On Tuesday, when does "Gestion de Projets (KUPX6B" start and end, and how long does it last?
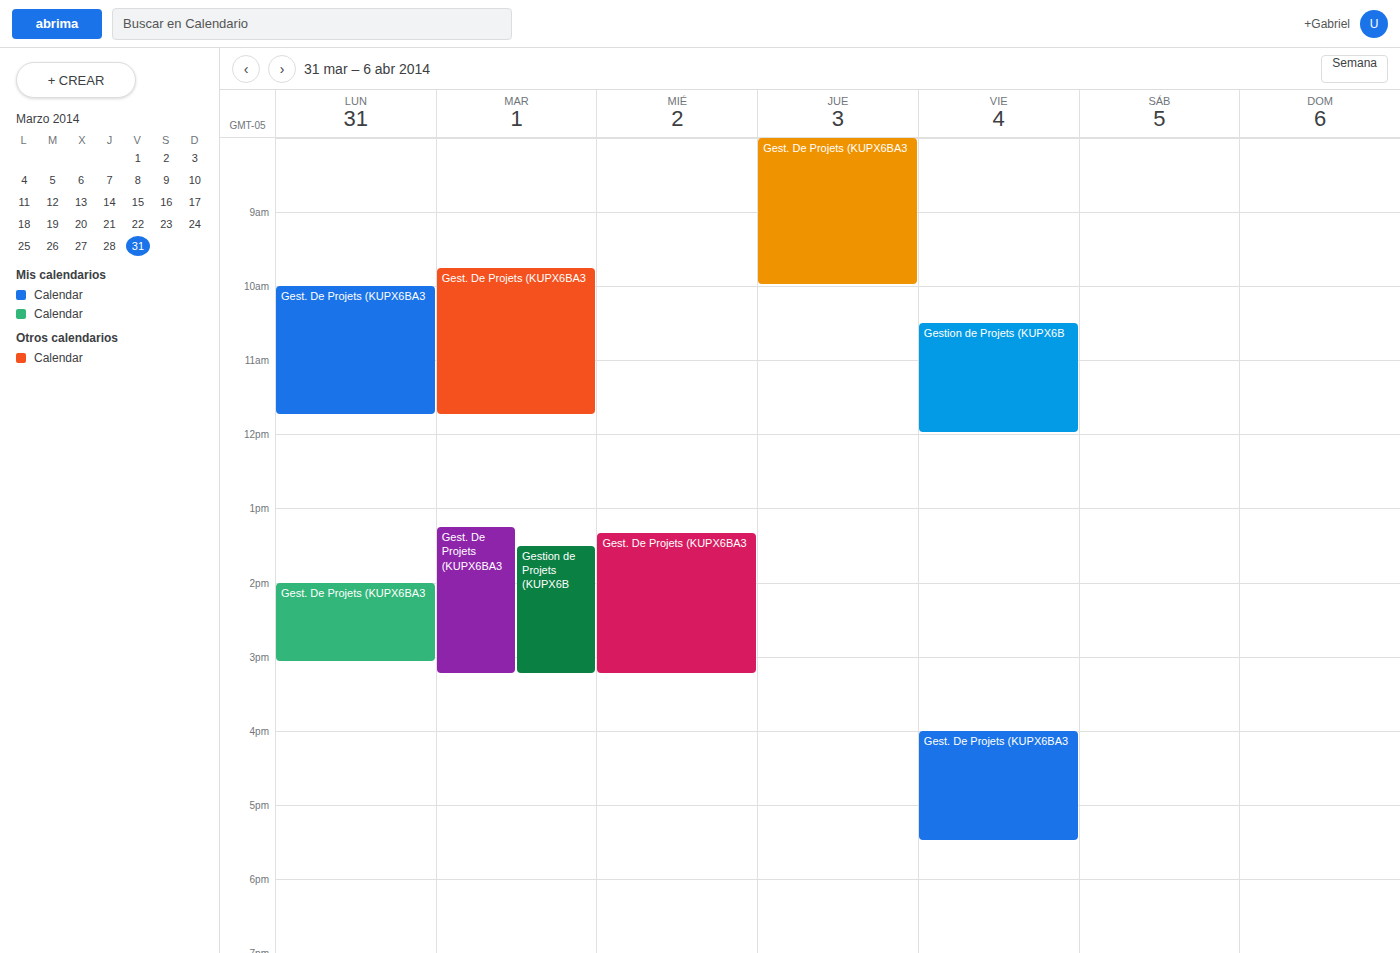
1:30 PM to 3:15 PM, 1 hour 45 minutes